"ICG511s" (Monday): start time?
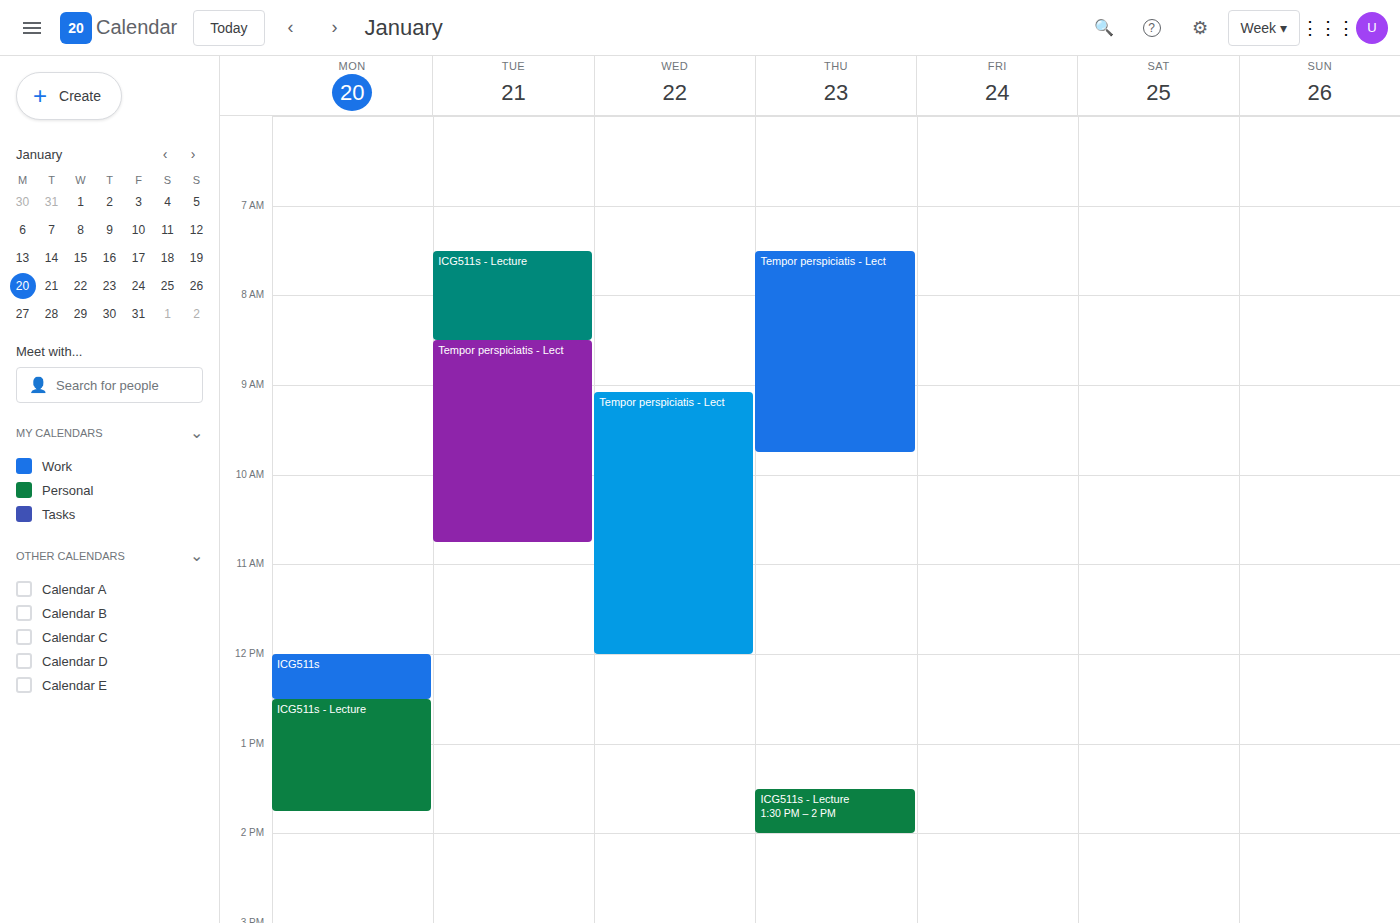
12:00 PM